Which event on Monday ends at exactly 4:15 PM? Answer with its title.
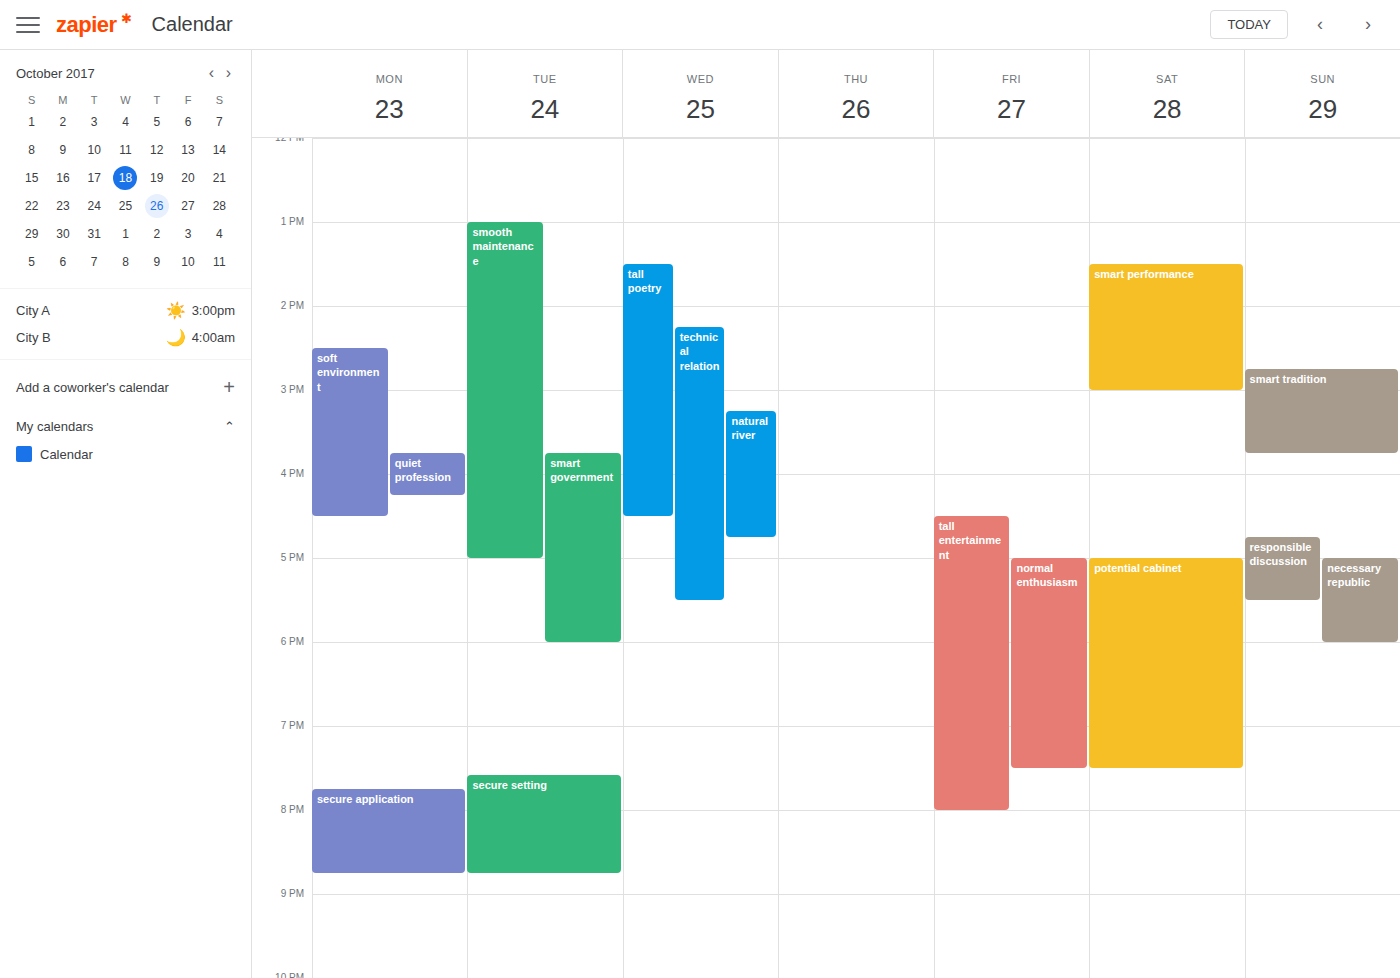
"quiet profession"